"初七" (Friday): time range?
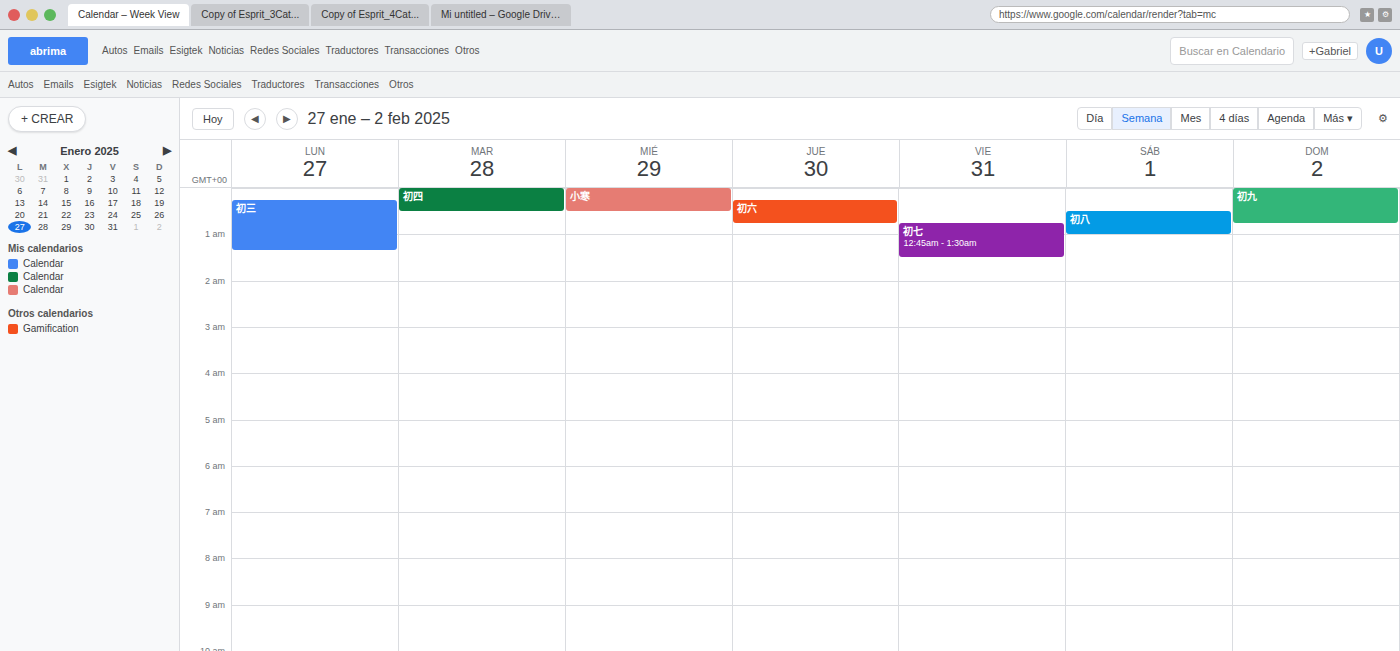
12:45 AM to 1:30 AM